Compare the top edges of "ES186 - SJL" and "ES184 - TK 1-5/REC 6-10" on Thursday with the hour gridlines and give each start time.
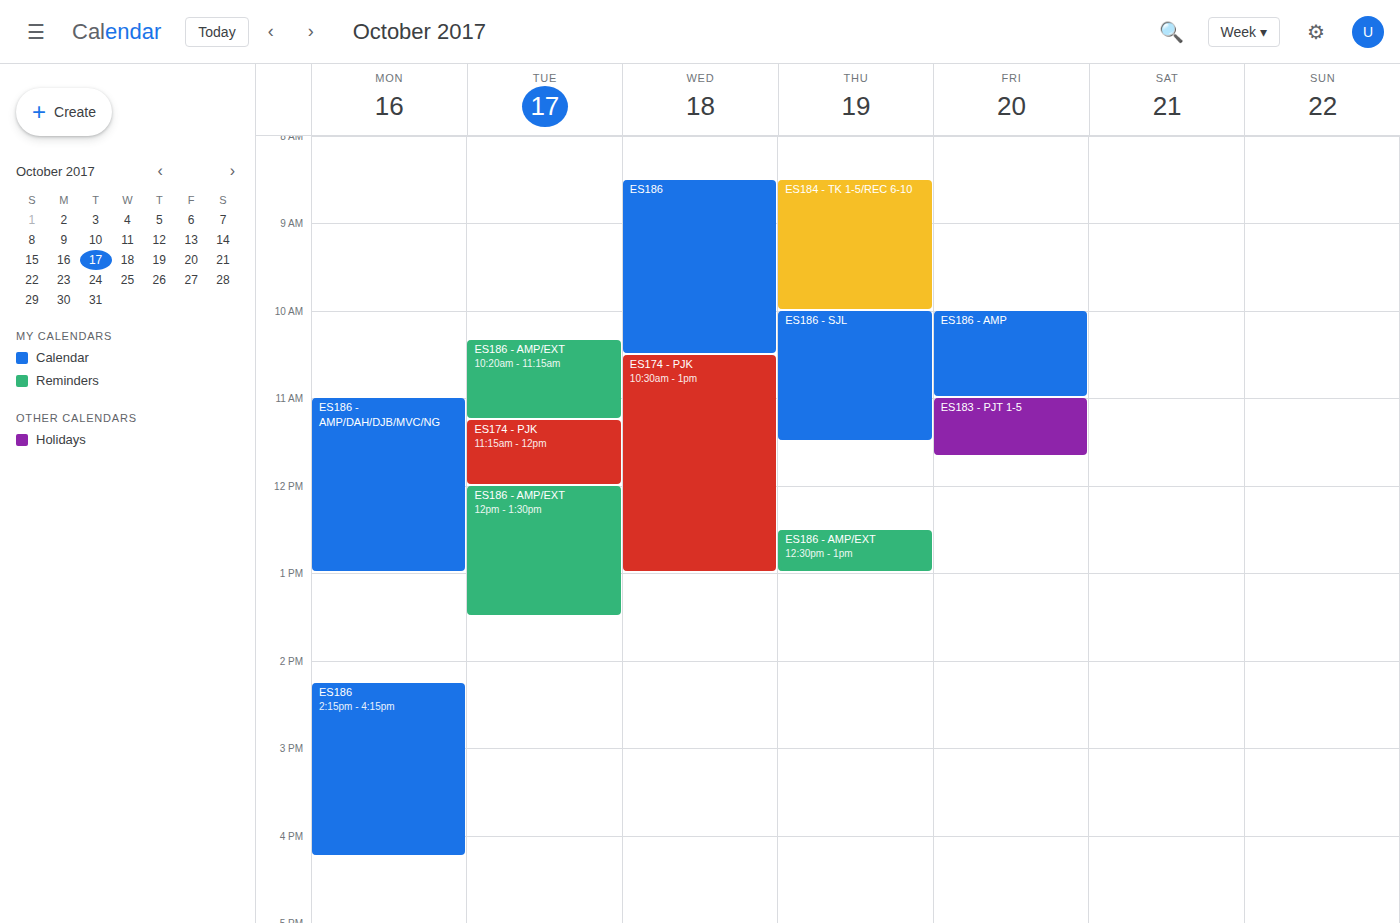
"ES186 - SJL": 10:00 AM, exactly on the 10 AM line. "ES184 - TK 1-5/REC 6-10": 8:30 AM, halfway between the 8 AM and 9 AM lines.